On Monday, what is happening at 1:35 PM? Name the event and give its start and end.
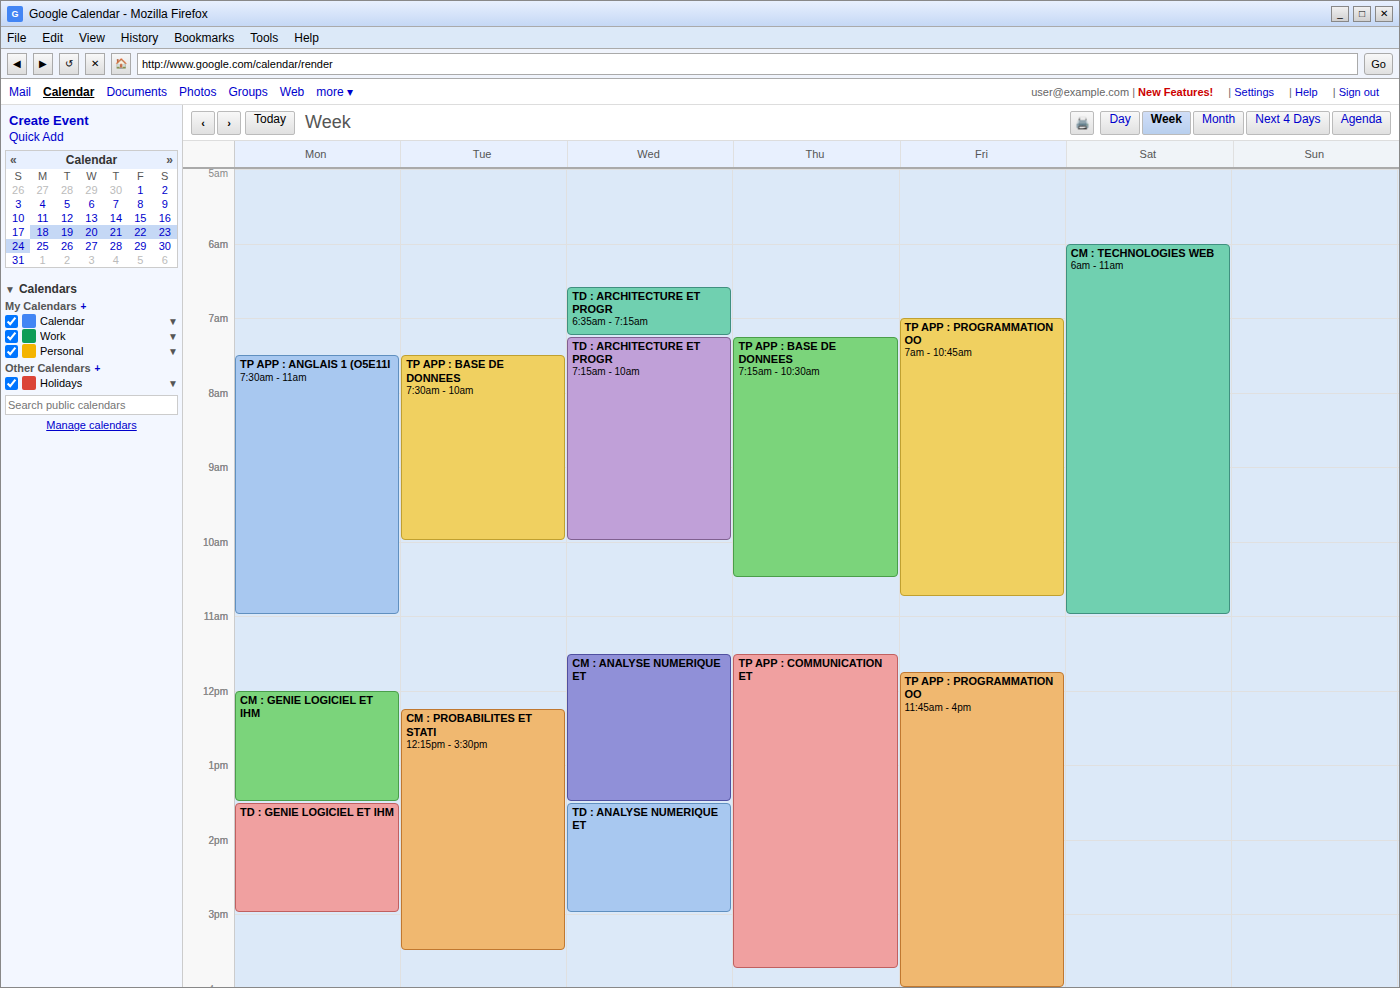
"TD : GENIE LOGICIEL ET IHM", 1:30 PM to 3:00 PM